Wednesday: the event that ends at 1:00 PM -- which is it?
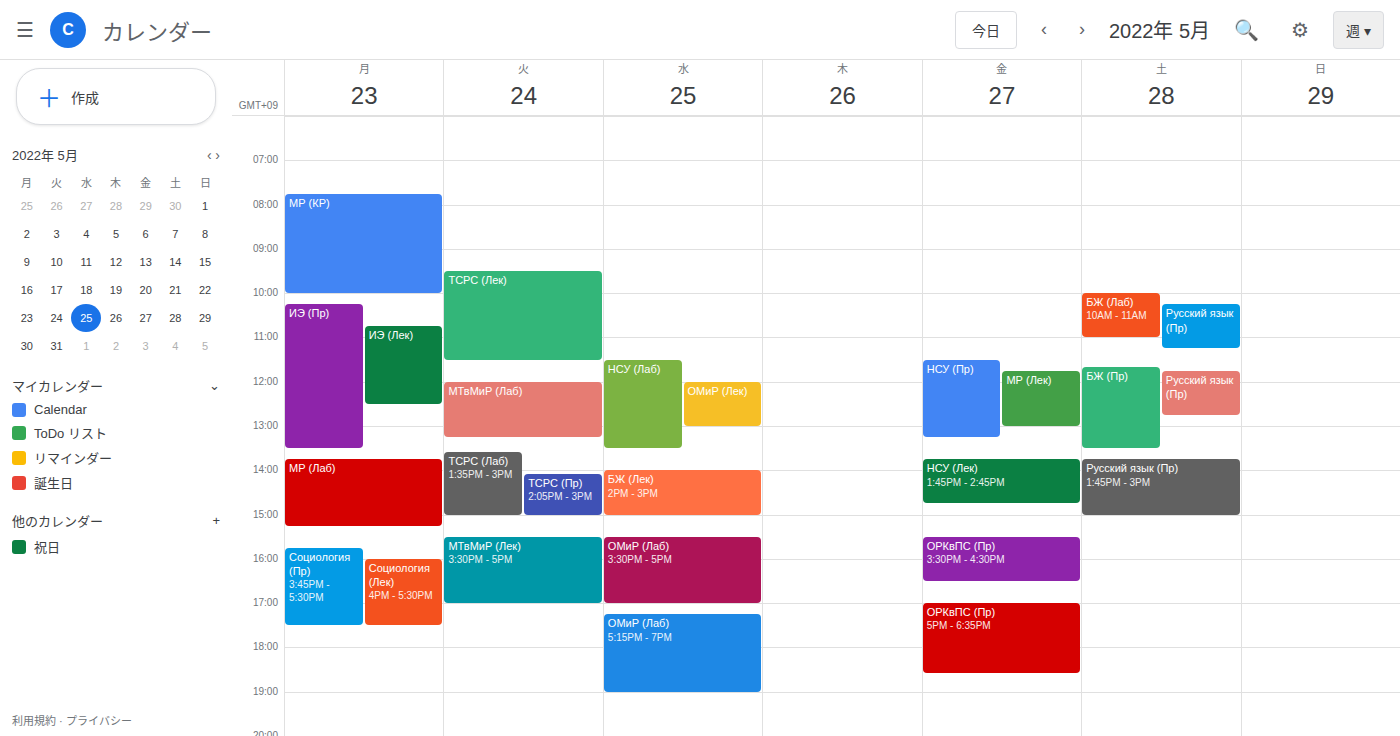
"ОМиР (Лек)"